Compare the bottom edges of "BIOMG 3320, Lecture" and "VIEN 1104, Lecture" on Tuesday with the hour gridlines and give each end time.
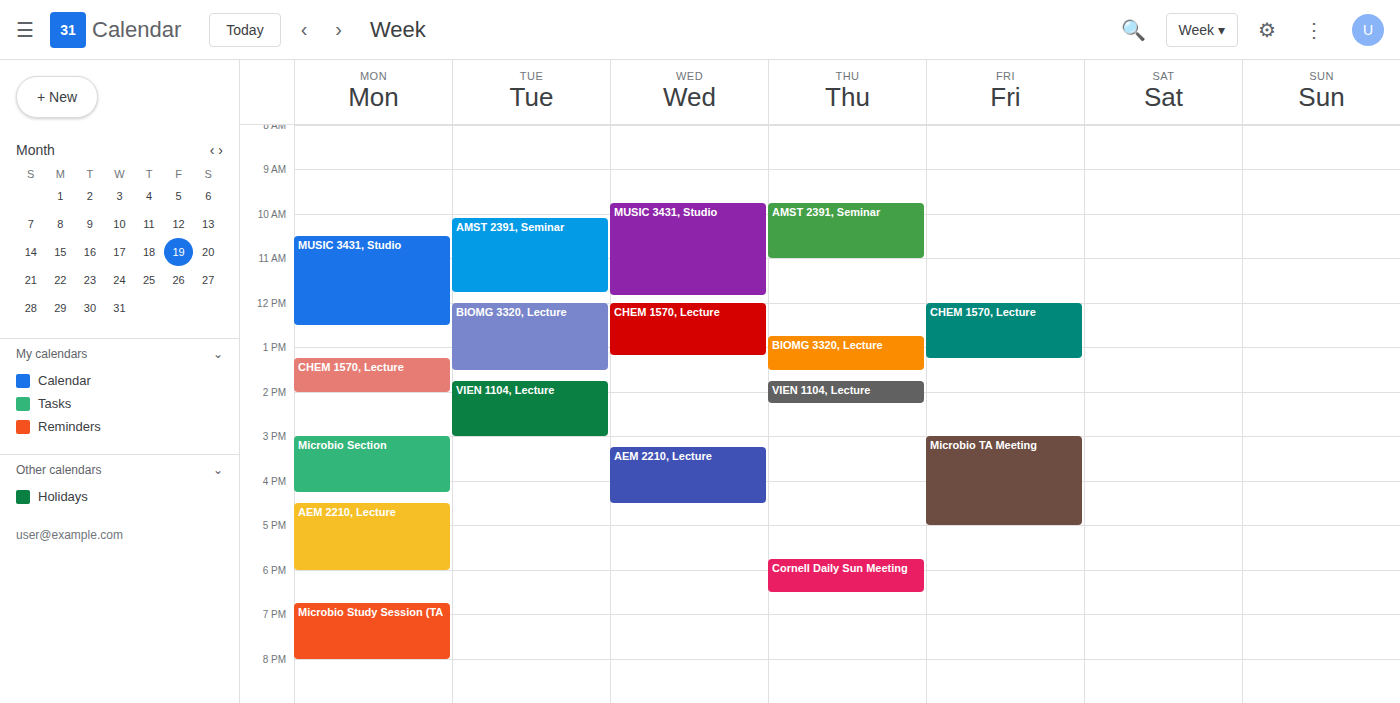
"BIOMG 3320, Lecture": 1:30 PM, halfway between the 1 PM and 2 PM lines. "VIEN 1104, Lecture": 3:00 PM, exactly on the 3 PM line.